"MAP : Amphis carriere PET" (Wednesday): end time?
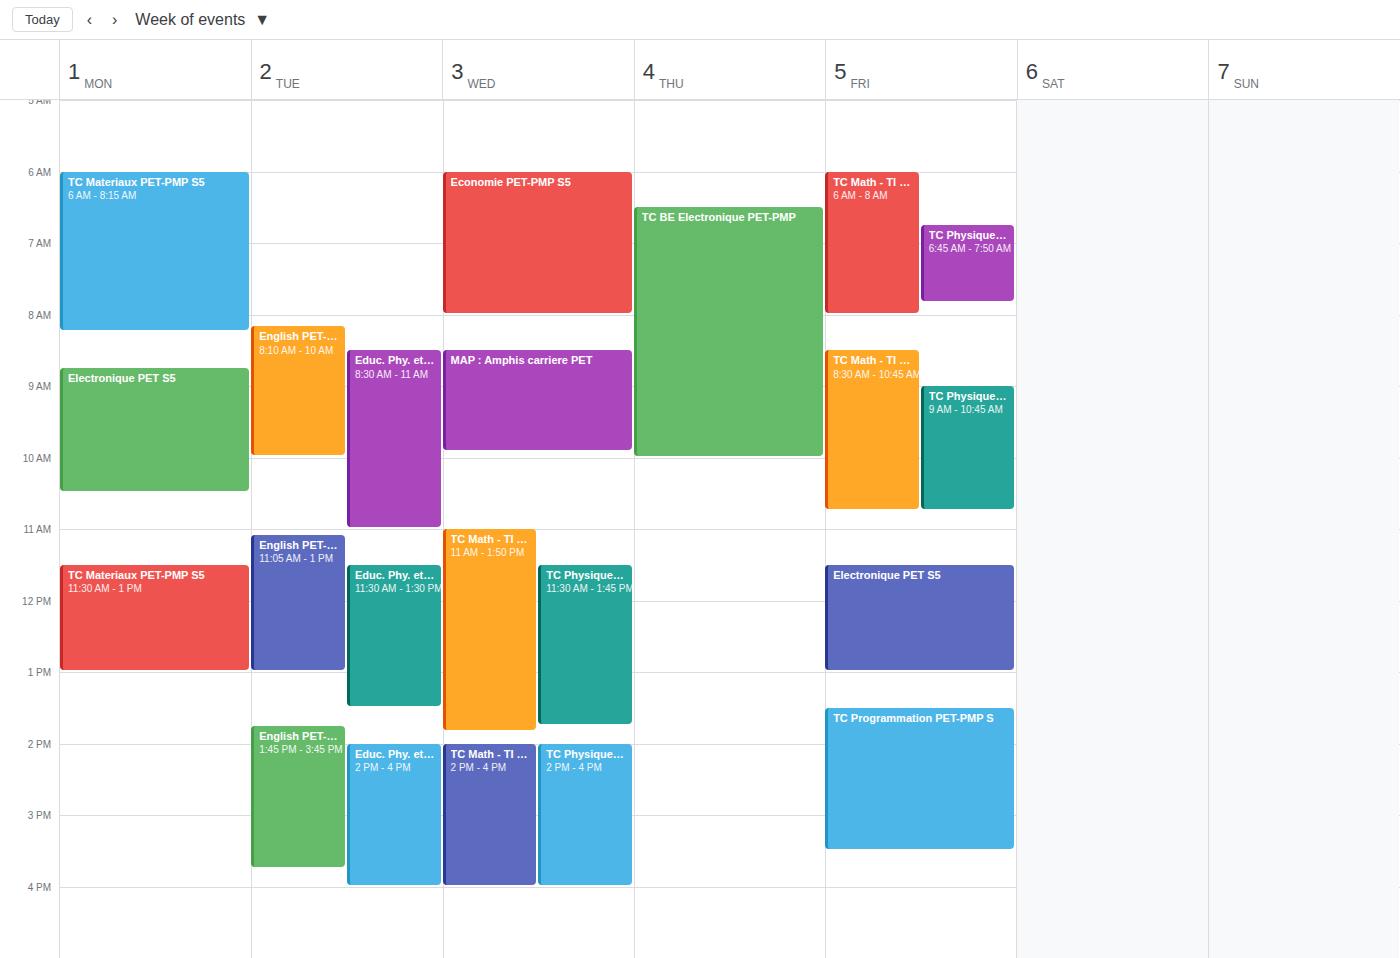
9:55 AM